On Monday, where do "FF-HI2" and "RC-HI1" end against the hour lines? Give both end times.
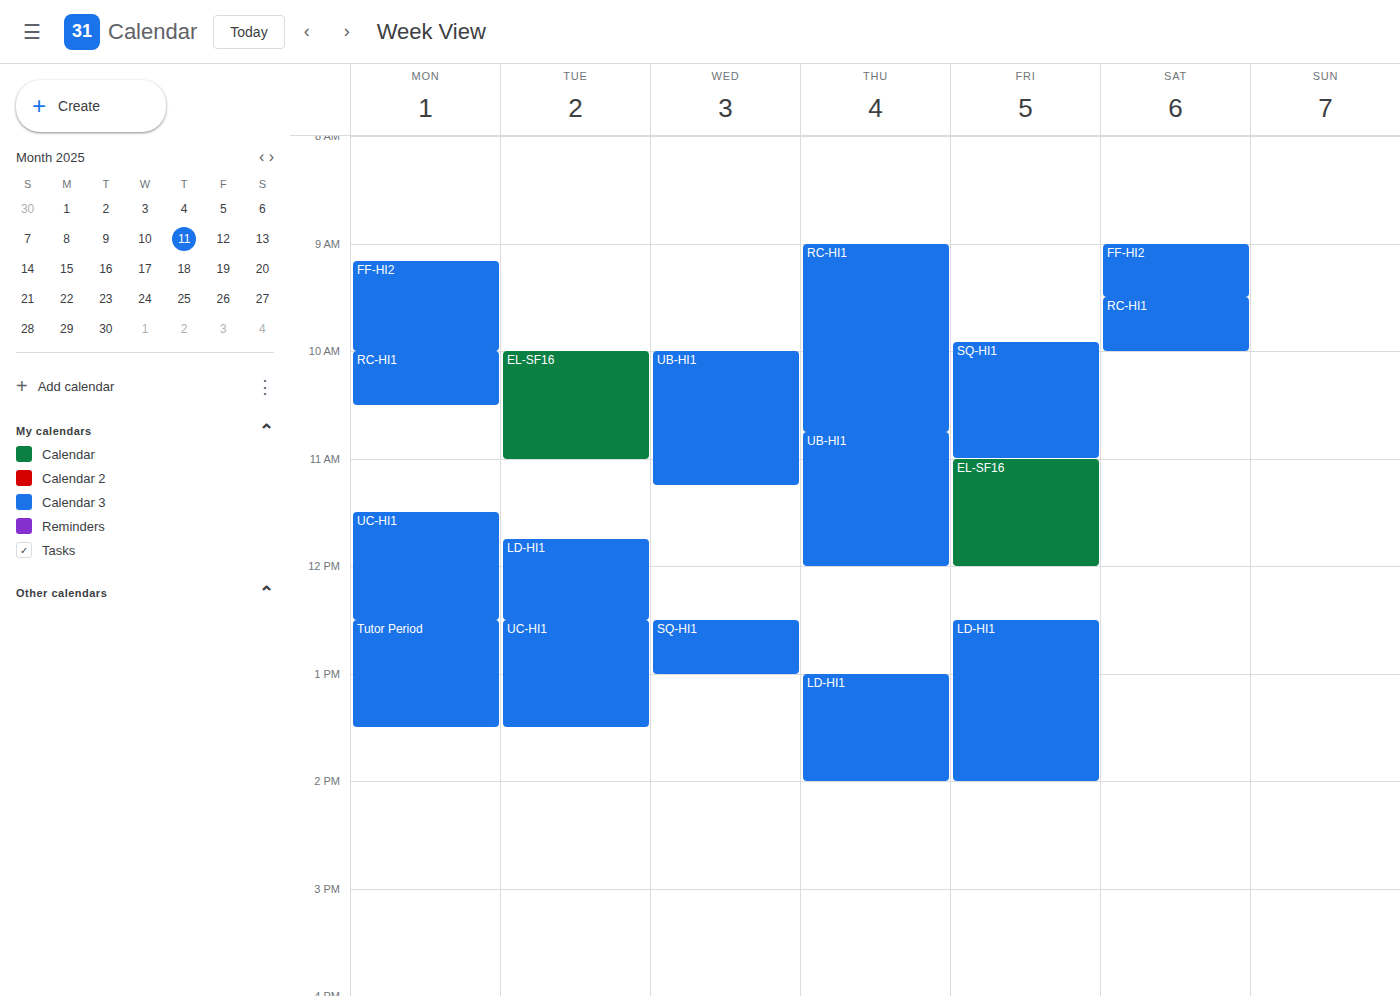
"FF-HI2": 10:00 AM, exactly on the 10 AM line. "RC-HI1": 10:30 AM, halfway between the 10 AM and 11 AM lines.